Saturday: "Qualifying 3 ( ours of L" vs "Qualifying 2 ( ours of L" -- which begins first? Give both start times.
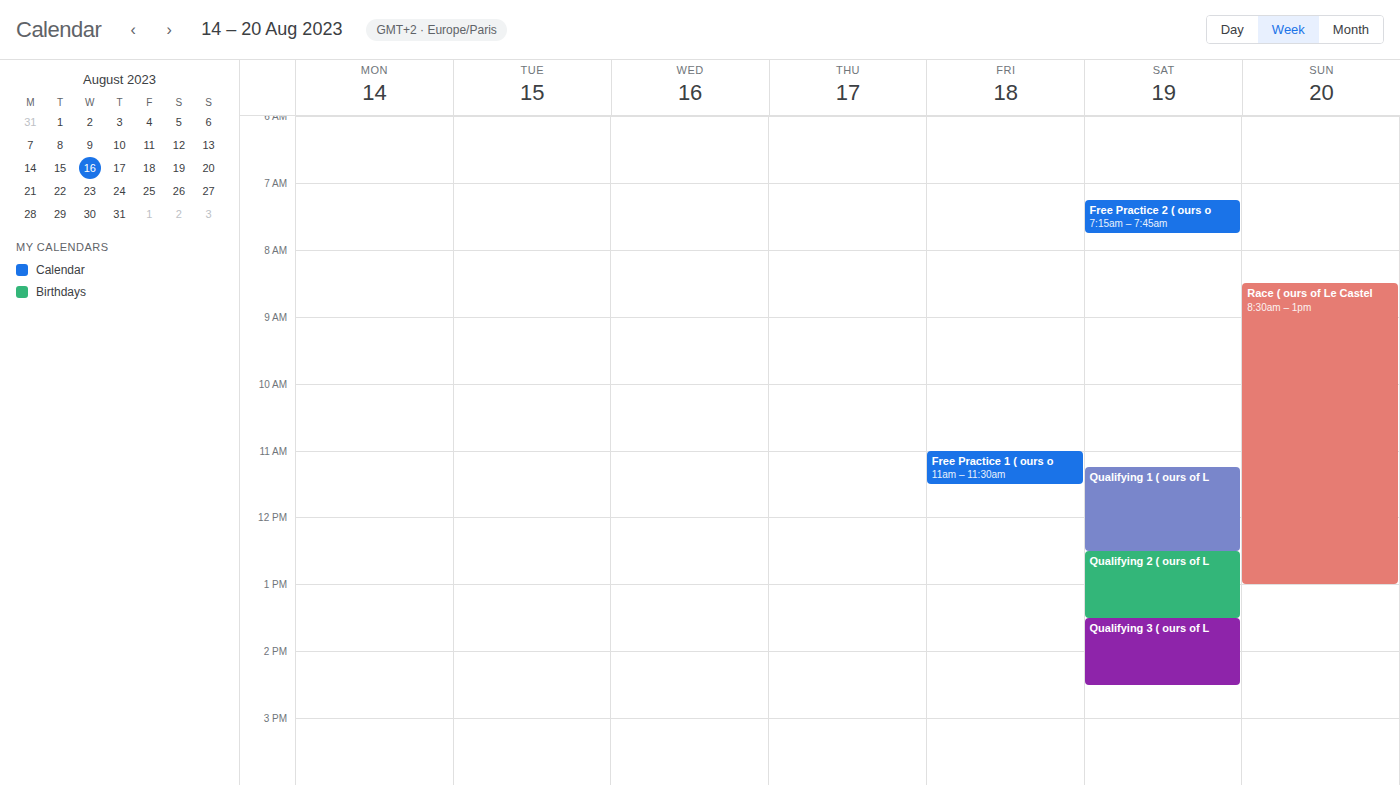
"Qualifying 2 ( ours of L" 12:30 PM; "Qualifying 3 ( ours of L" 1:30 PM.